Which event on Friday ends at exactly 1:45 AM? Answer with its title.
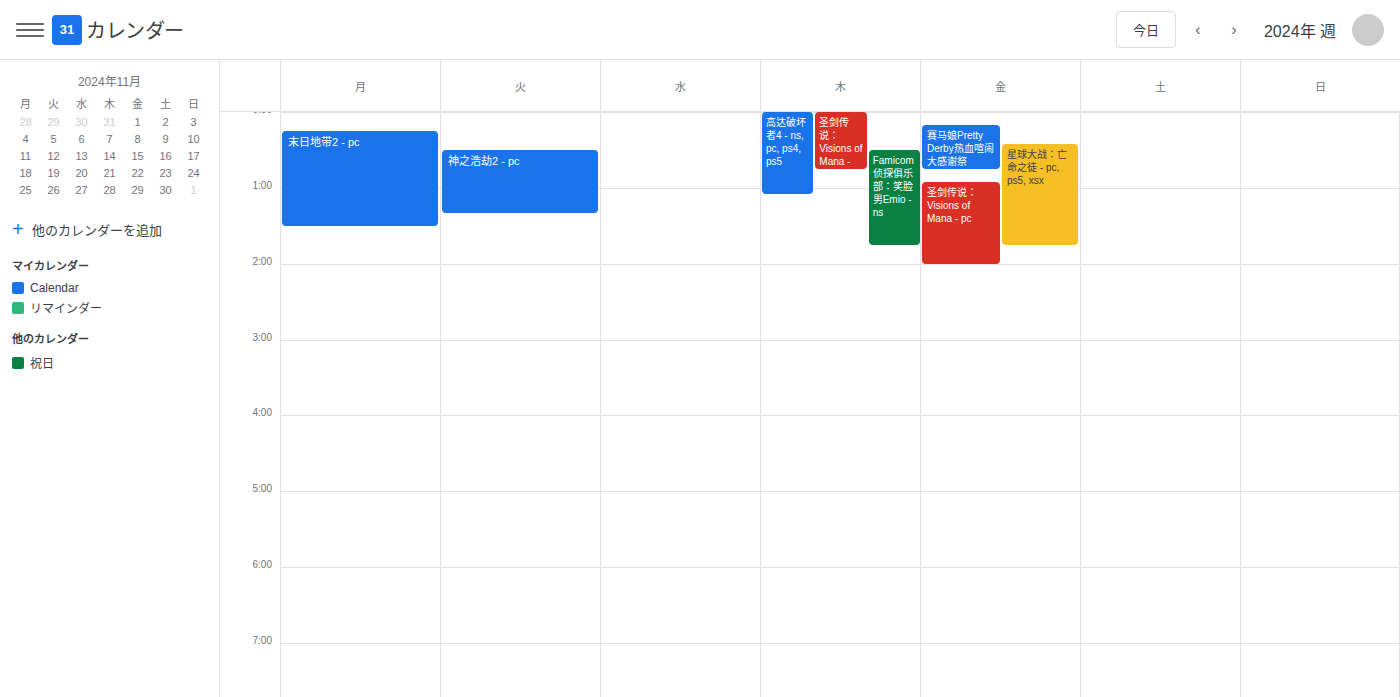
"星球大战：亡命之徒 - pc, ps5, xsx"